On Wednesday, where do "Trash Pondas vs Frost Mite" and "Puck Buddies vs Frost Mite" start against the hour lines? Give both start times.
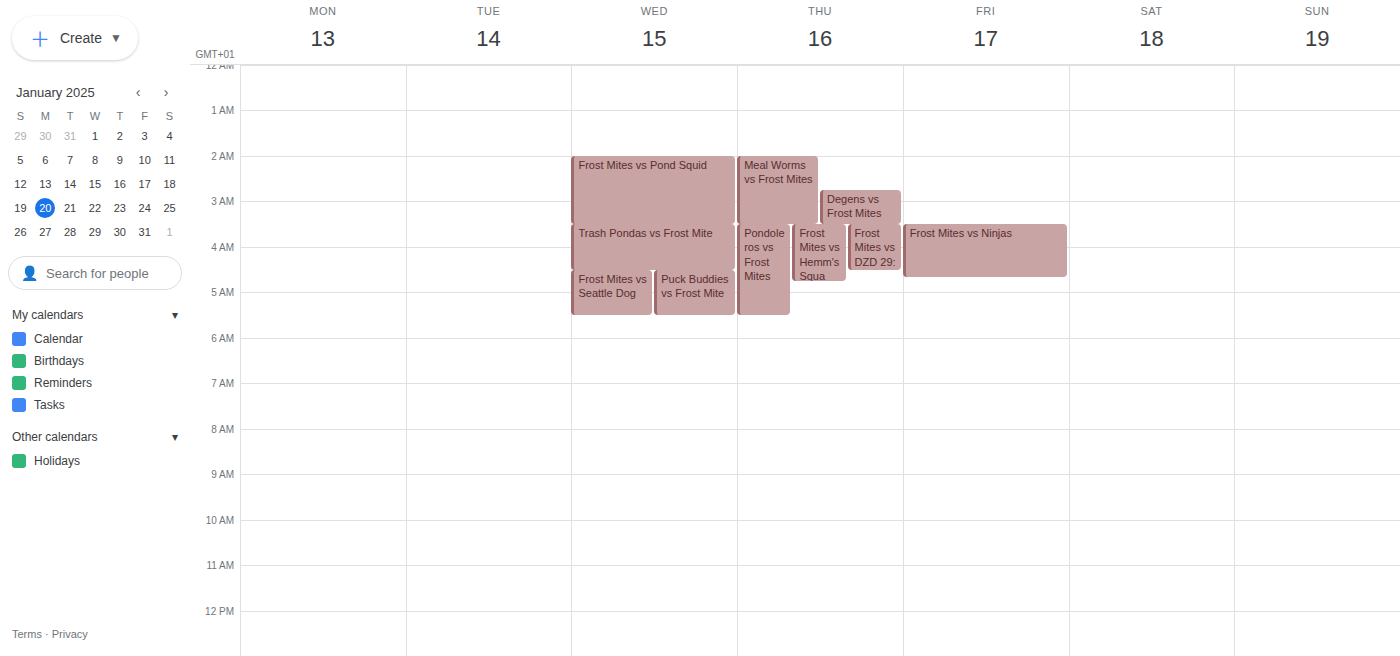
"Trash Pondas vs Frost Mite": 3:30 AM, halfway between the 3 AM and 4 AM lines. "Puck Buddies vs Frost Mite": 4:30 AM, halfway between the 4 AM and 5 AM lines.